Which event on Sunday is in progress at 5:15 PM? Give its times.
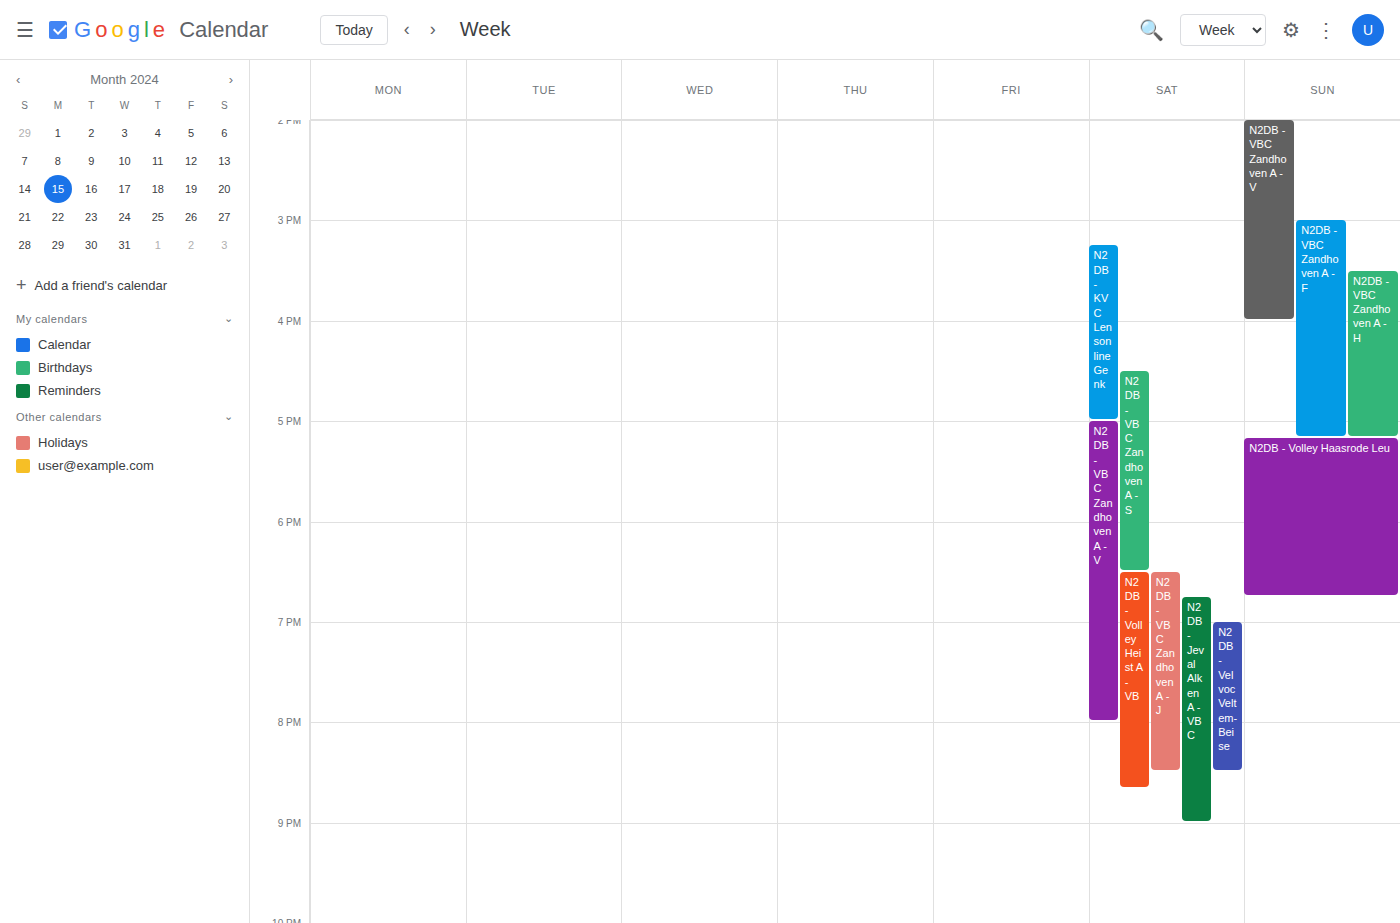
"N2DB - Volley Haasrode Leu", 5:10 PM to 6:45 PM